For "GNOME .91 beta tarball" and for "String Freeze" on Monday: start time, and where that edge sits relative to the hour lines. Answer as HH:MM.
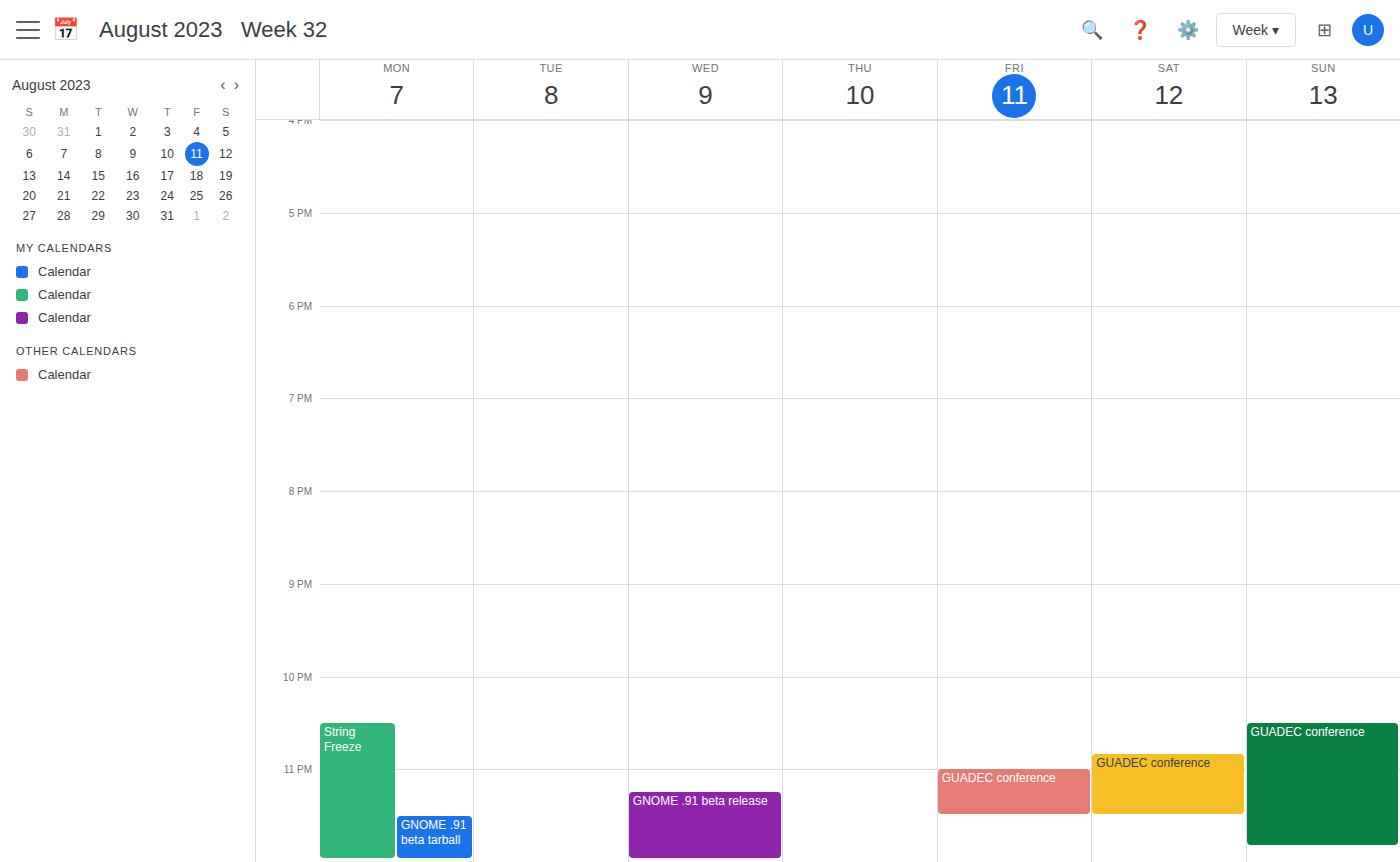
"GNOME .91 beta tarball": 23:30, halfway between the 23:00 and 24:00 lines. "String Freeze": 22:30, halfway between the 22:00 and 23:00 lines.